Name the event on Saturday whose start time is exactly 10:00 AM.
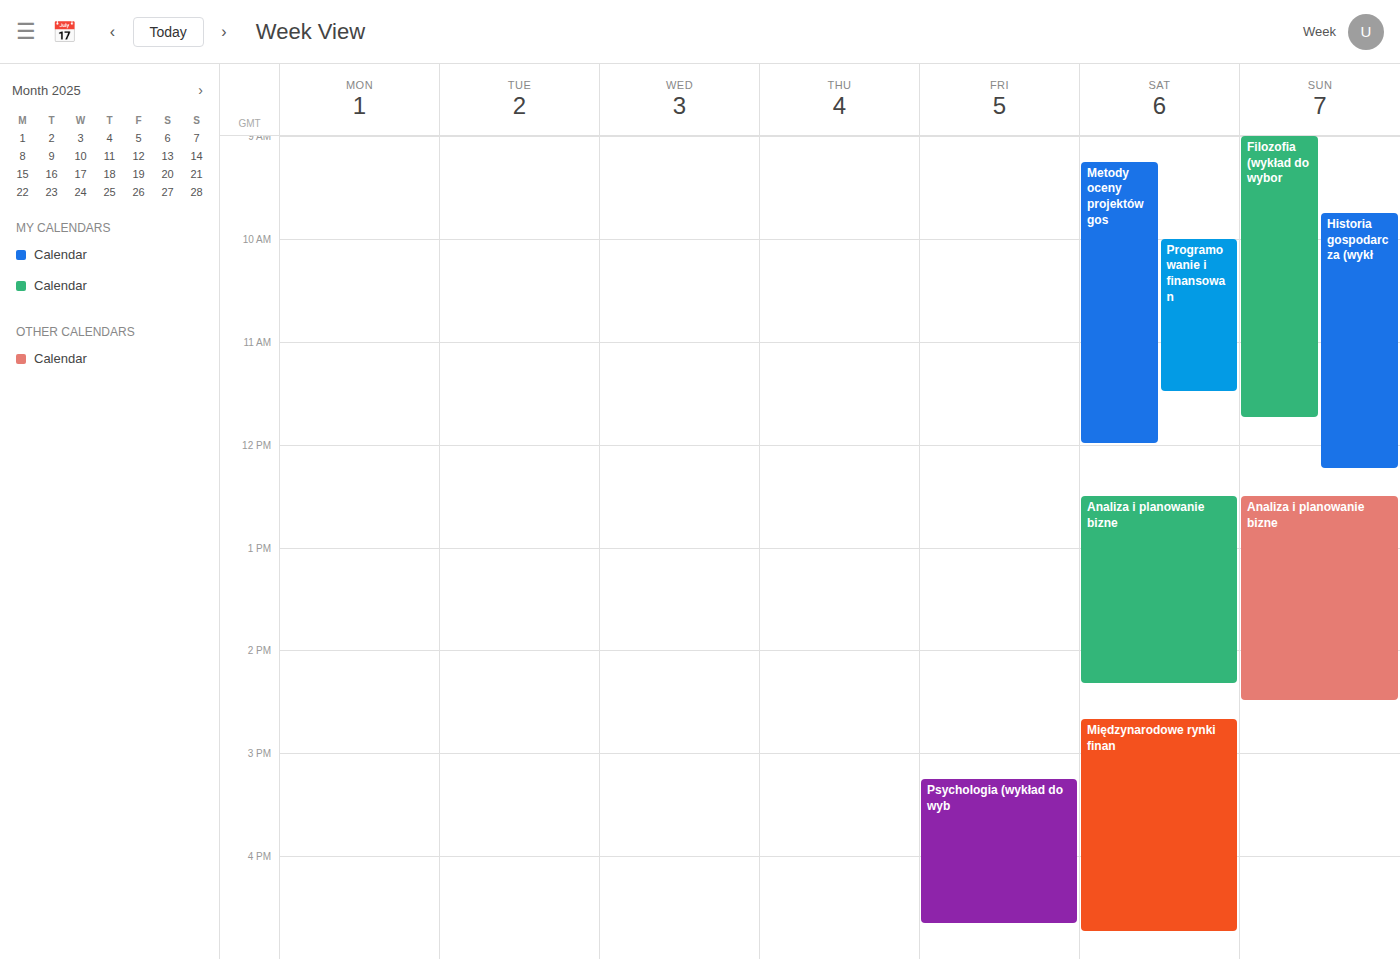
"Programowanie i finansowan"